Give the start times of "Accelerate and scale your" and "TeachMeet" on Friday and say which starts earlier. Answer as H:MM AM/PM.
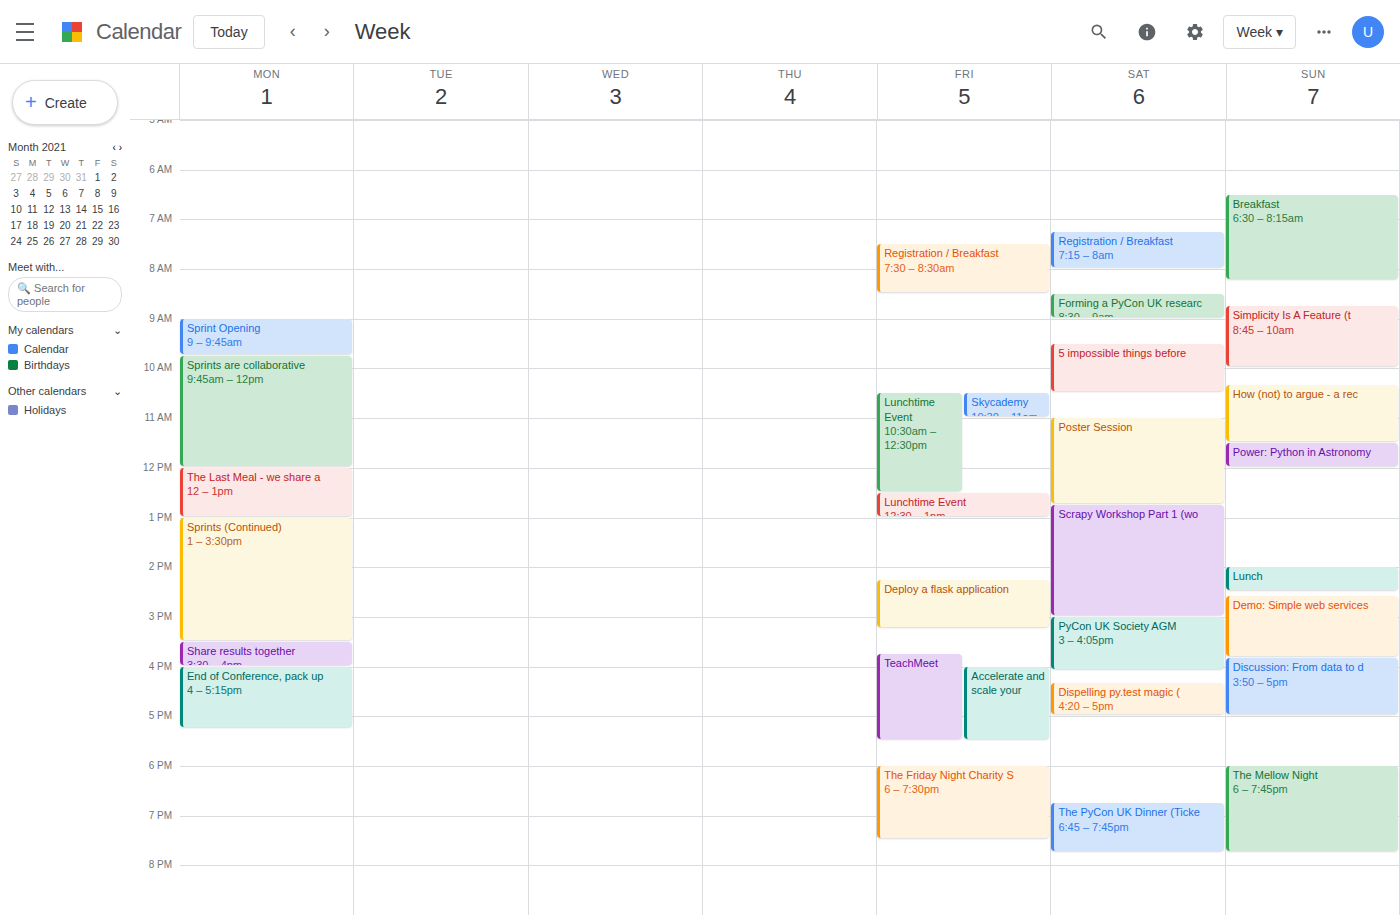
"TeachMeet" 3:45 PM; "Accelerate and scale your" 4:00 PM.